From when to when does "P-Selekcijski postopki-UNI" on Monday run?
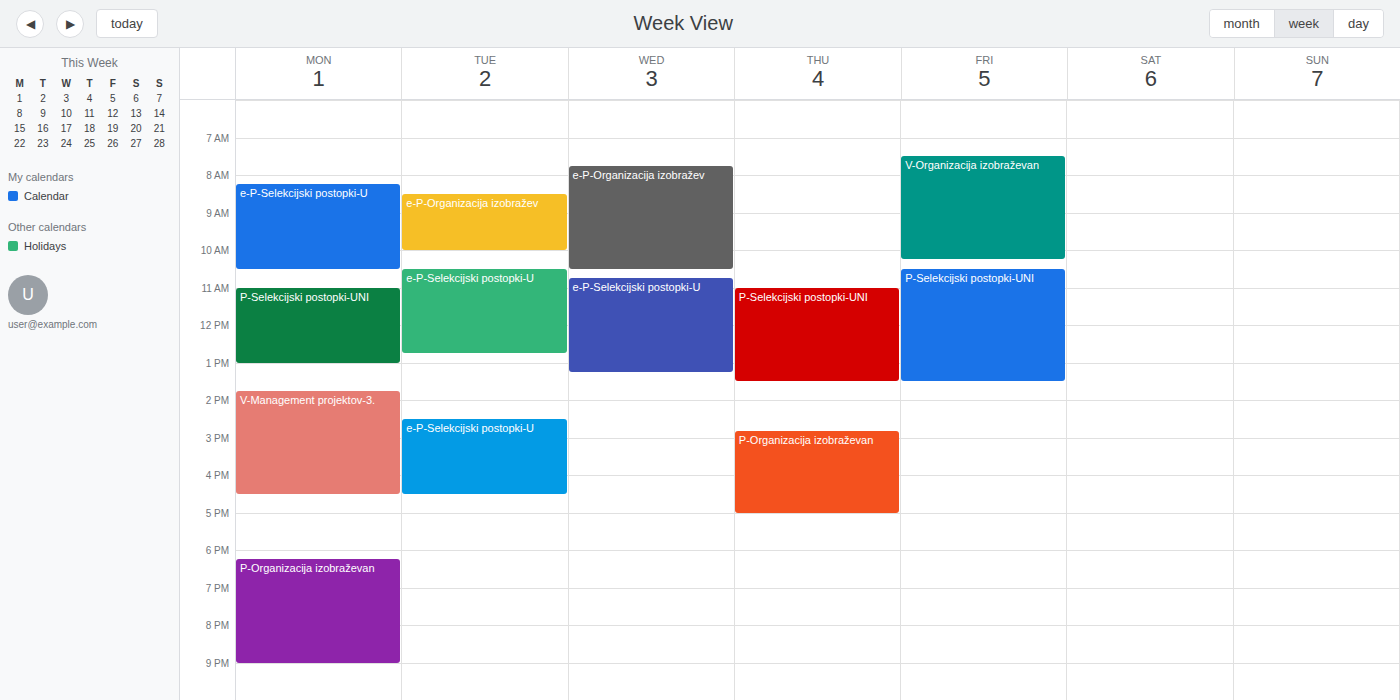
11:00 AM to 1:00 PM